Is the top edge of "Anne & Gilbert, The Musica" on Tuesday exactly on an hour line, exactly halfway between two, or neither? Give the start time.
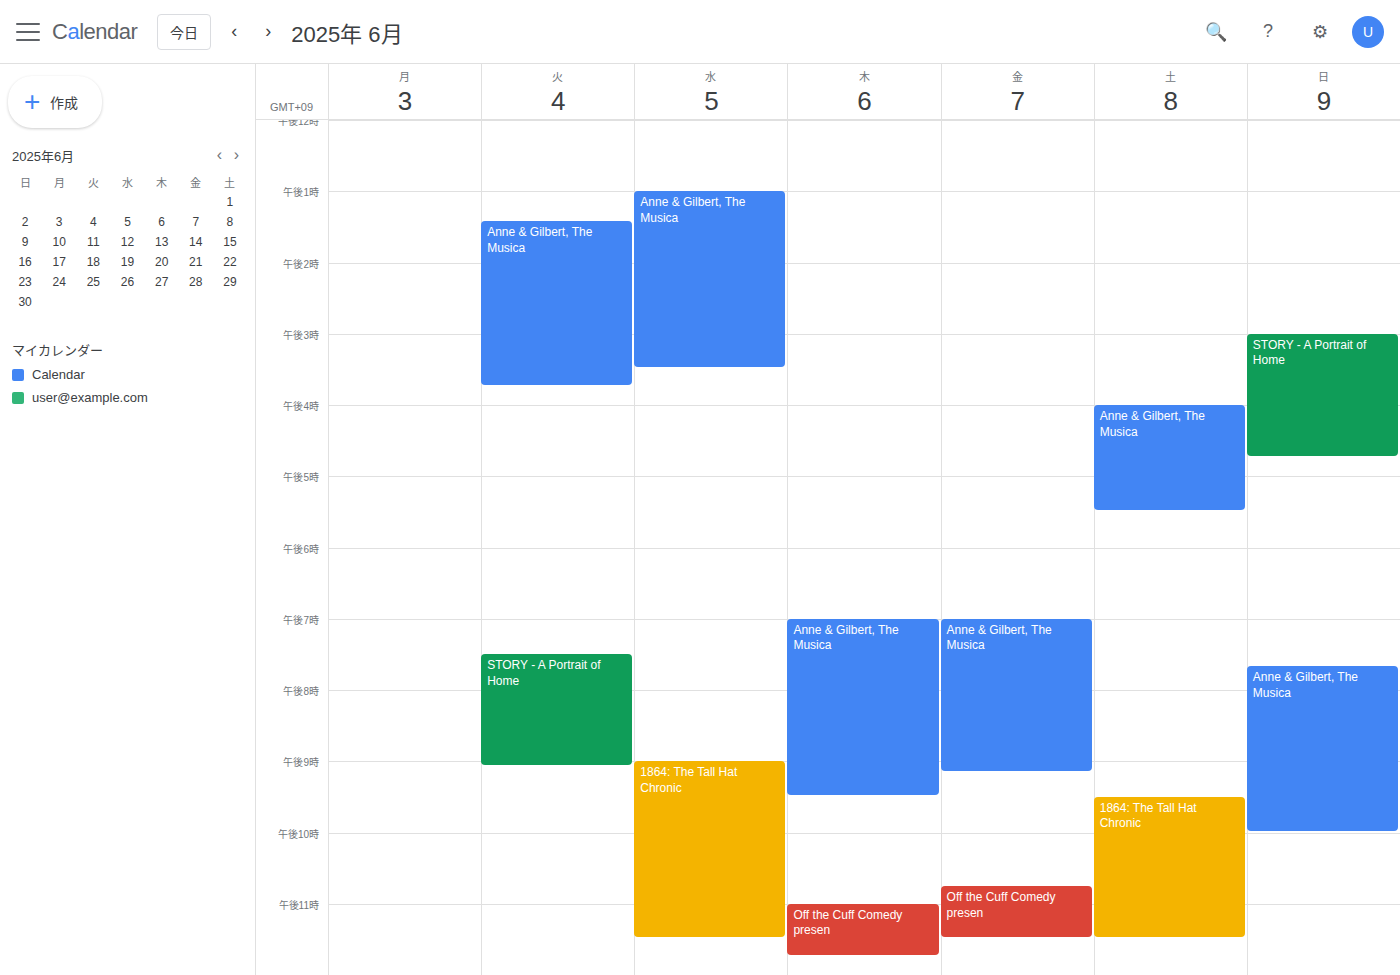
1:25 PM -- neither: 25 minutes below the 1 PM line and 35 minutes above the 2 PM line.